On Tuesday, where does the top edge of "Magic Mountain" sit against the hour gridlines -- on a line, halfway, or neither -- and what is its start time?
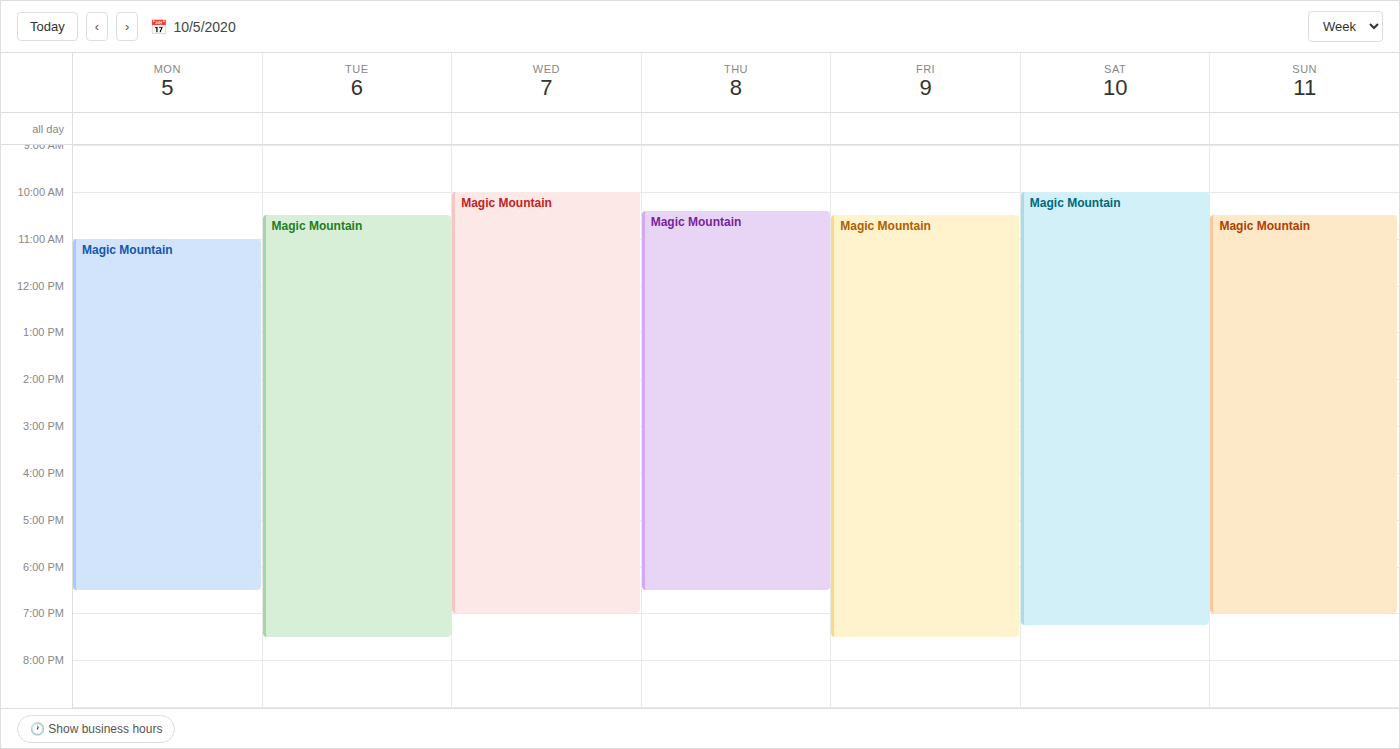
10:30 AM -- halfway between the 10 AM and 11 AM lines.